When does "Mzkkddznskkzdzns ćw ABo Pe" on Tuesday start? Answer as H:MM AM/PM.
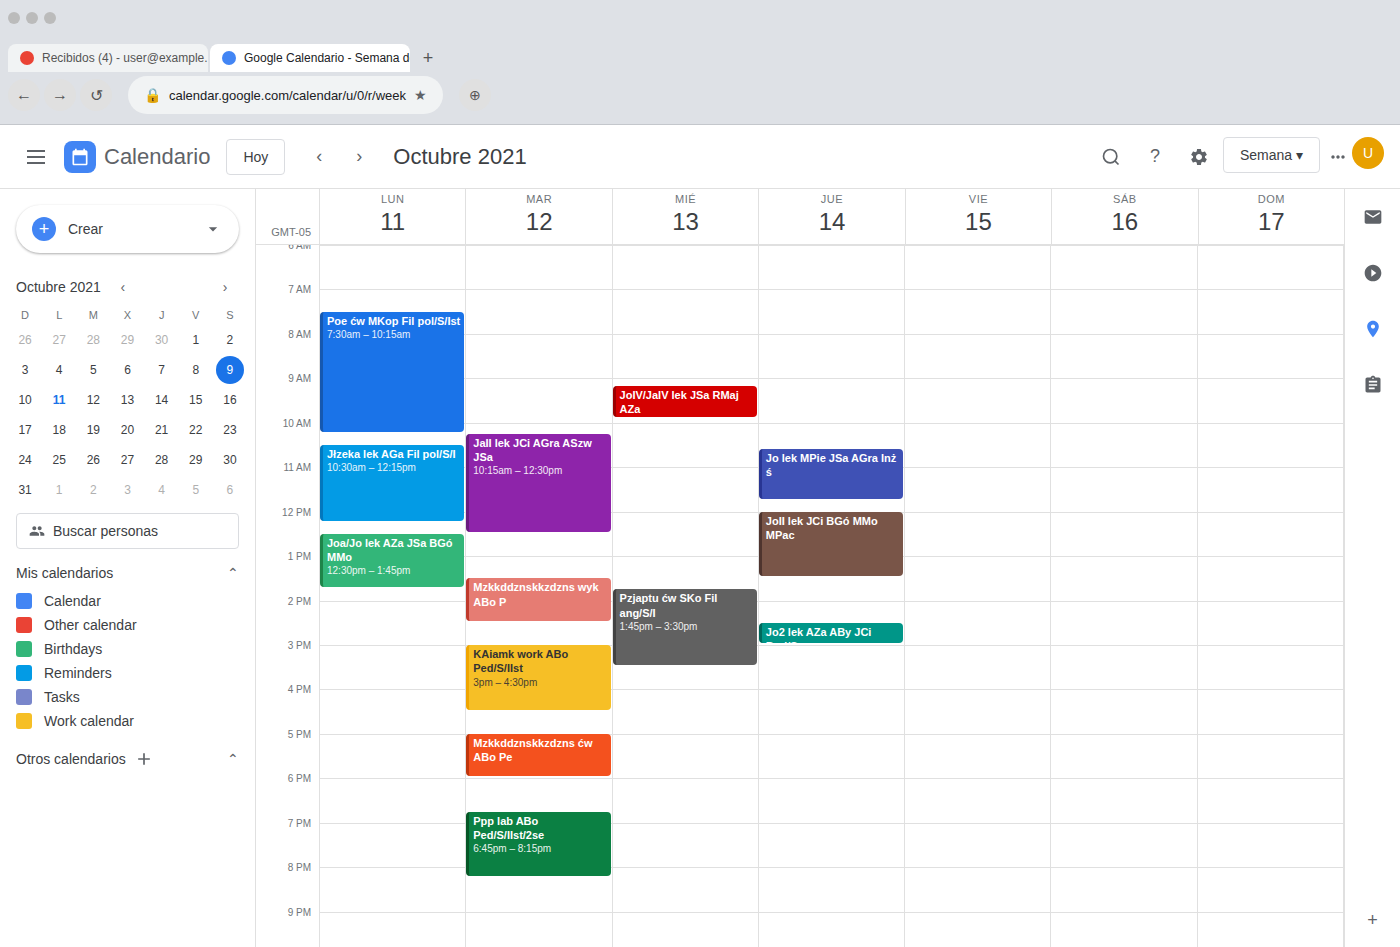
5:00 PM